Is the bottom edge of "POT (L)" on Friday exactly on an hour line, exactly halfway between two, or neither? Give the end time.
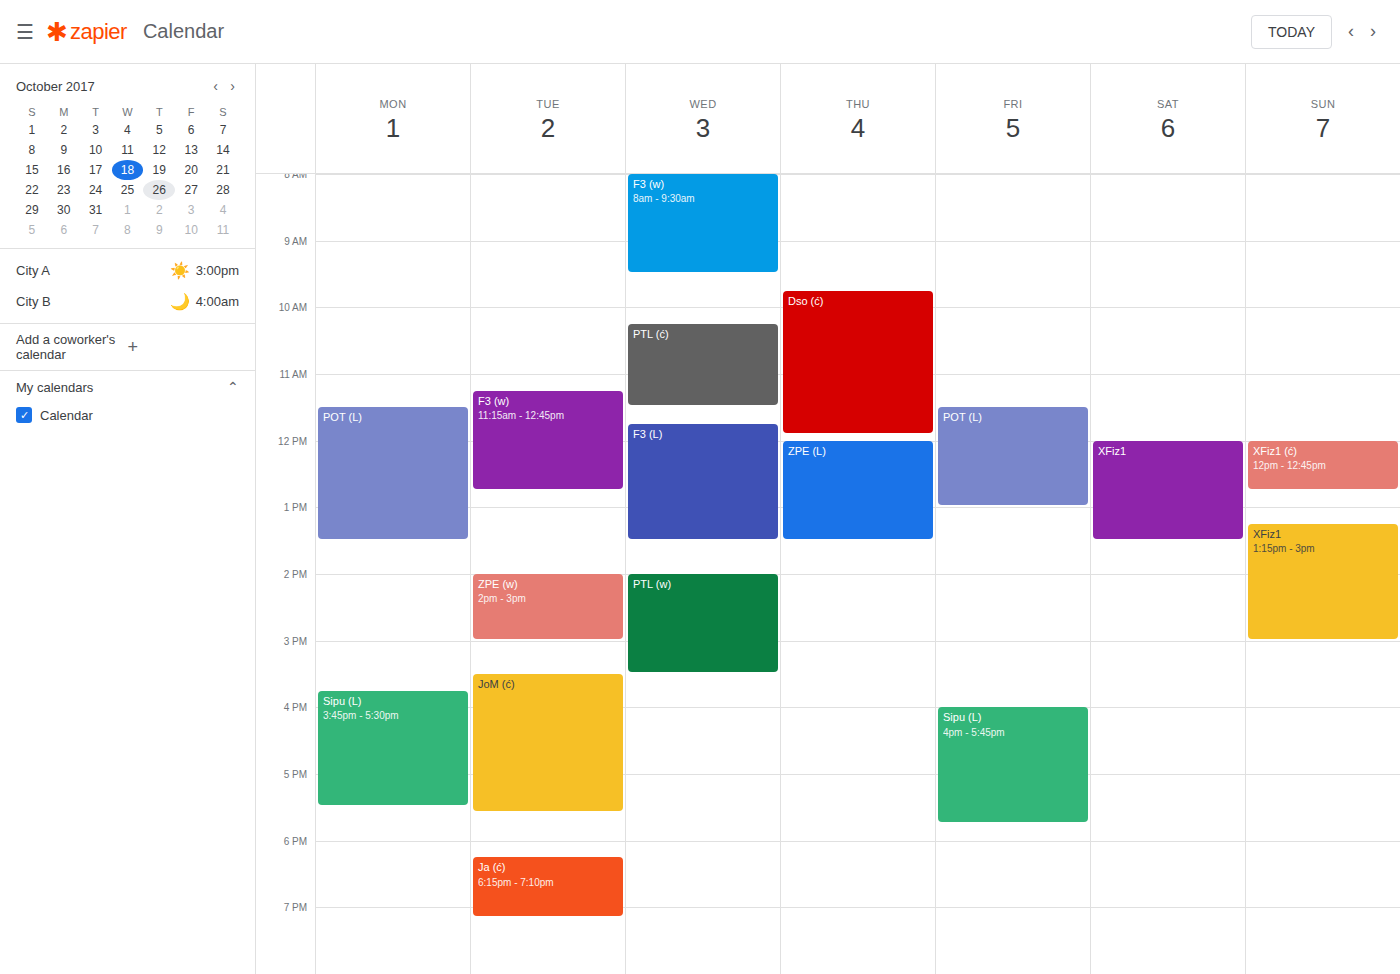
1:00 PM -- exactly on the 1 PM line.